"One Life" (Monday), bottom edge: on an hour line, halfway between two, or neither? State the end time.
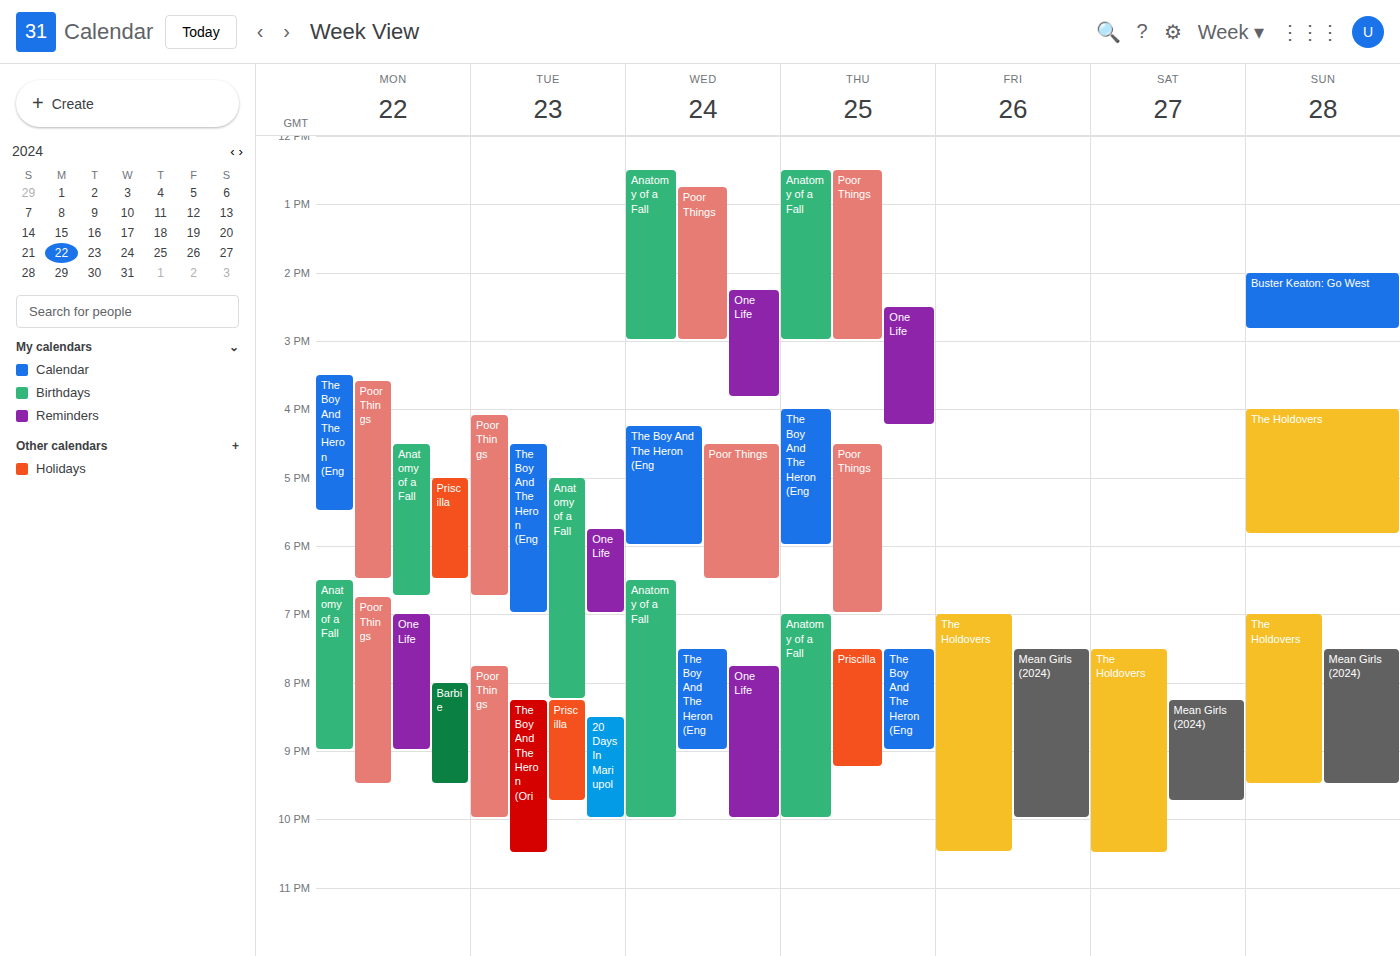
9:00 PM -- exactly on the 9 PM line.